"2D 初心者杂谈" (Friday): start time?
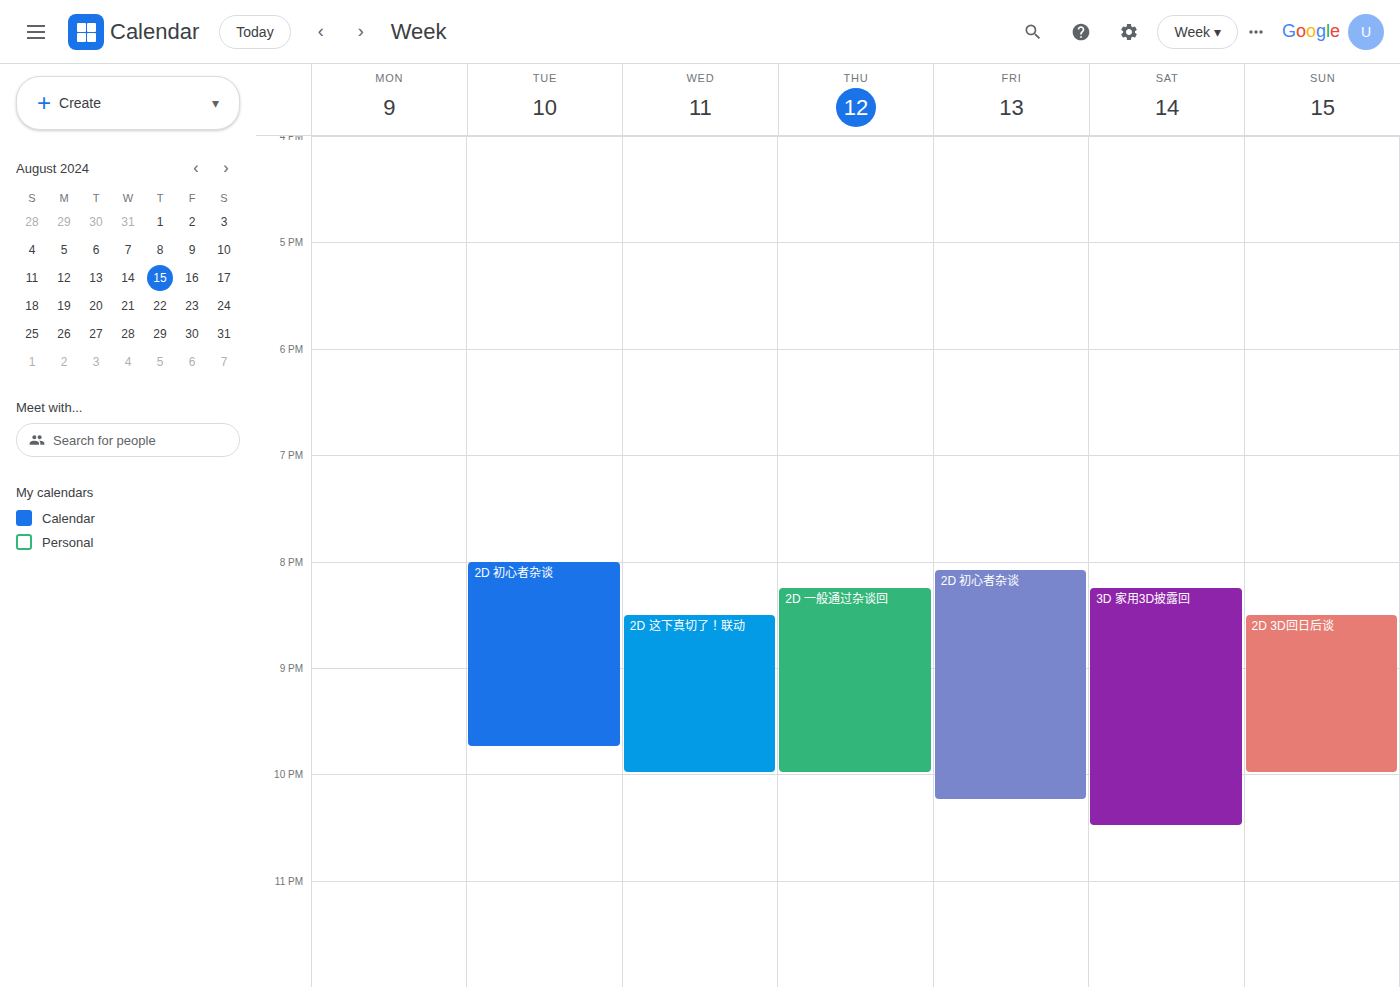
8:05 PM